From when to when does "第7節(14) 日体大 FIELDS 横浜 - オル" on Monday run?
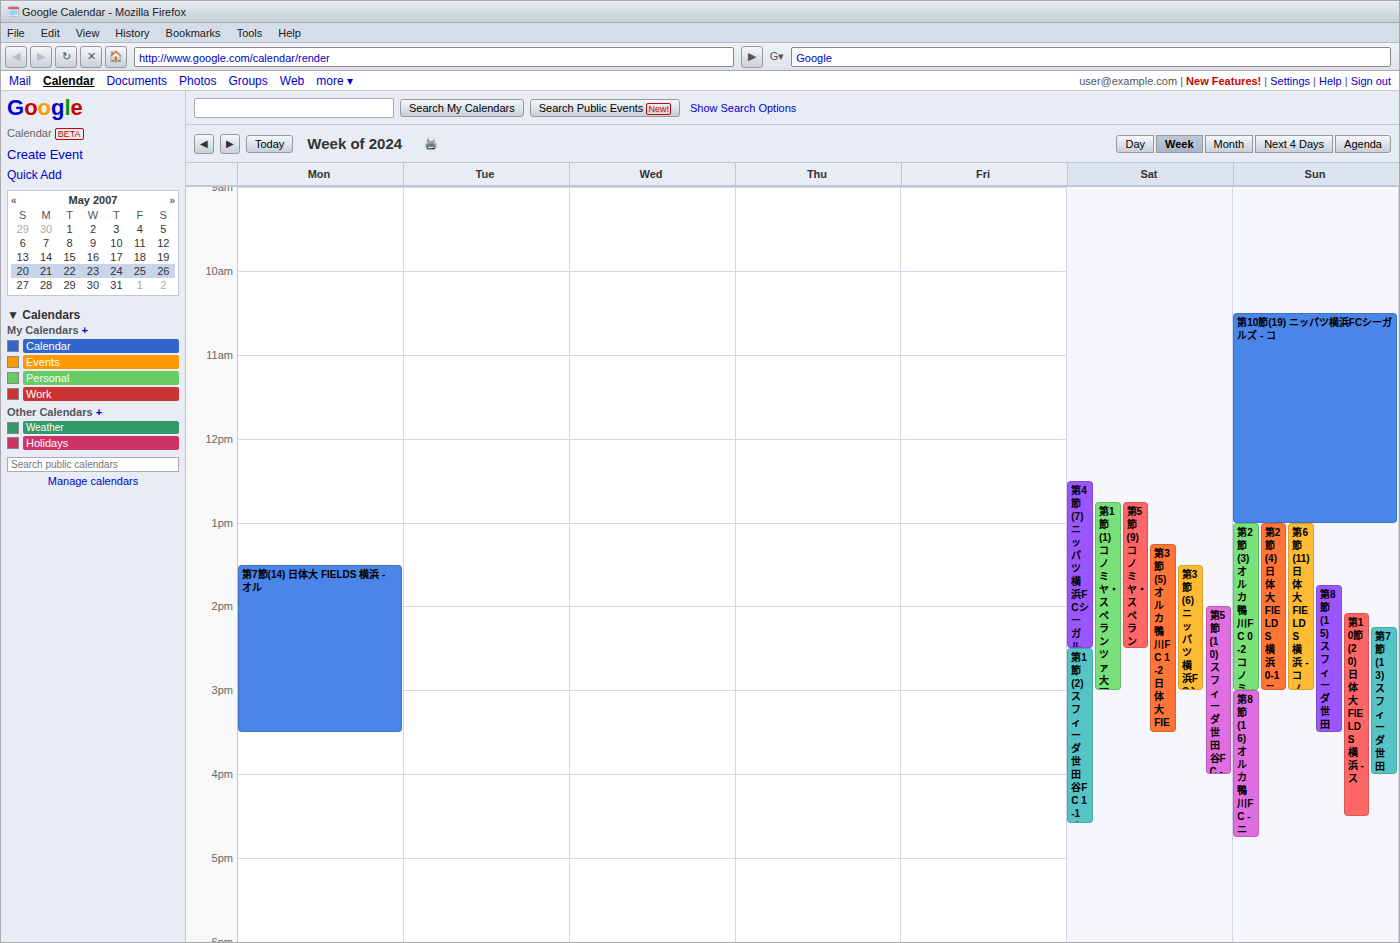
1:30 PM to 3:30 PM